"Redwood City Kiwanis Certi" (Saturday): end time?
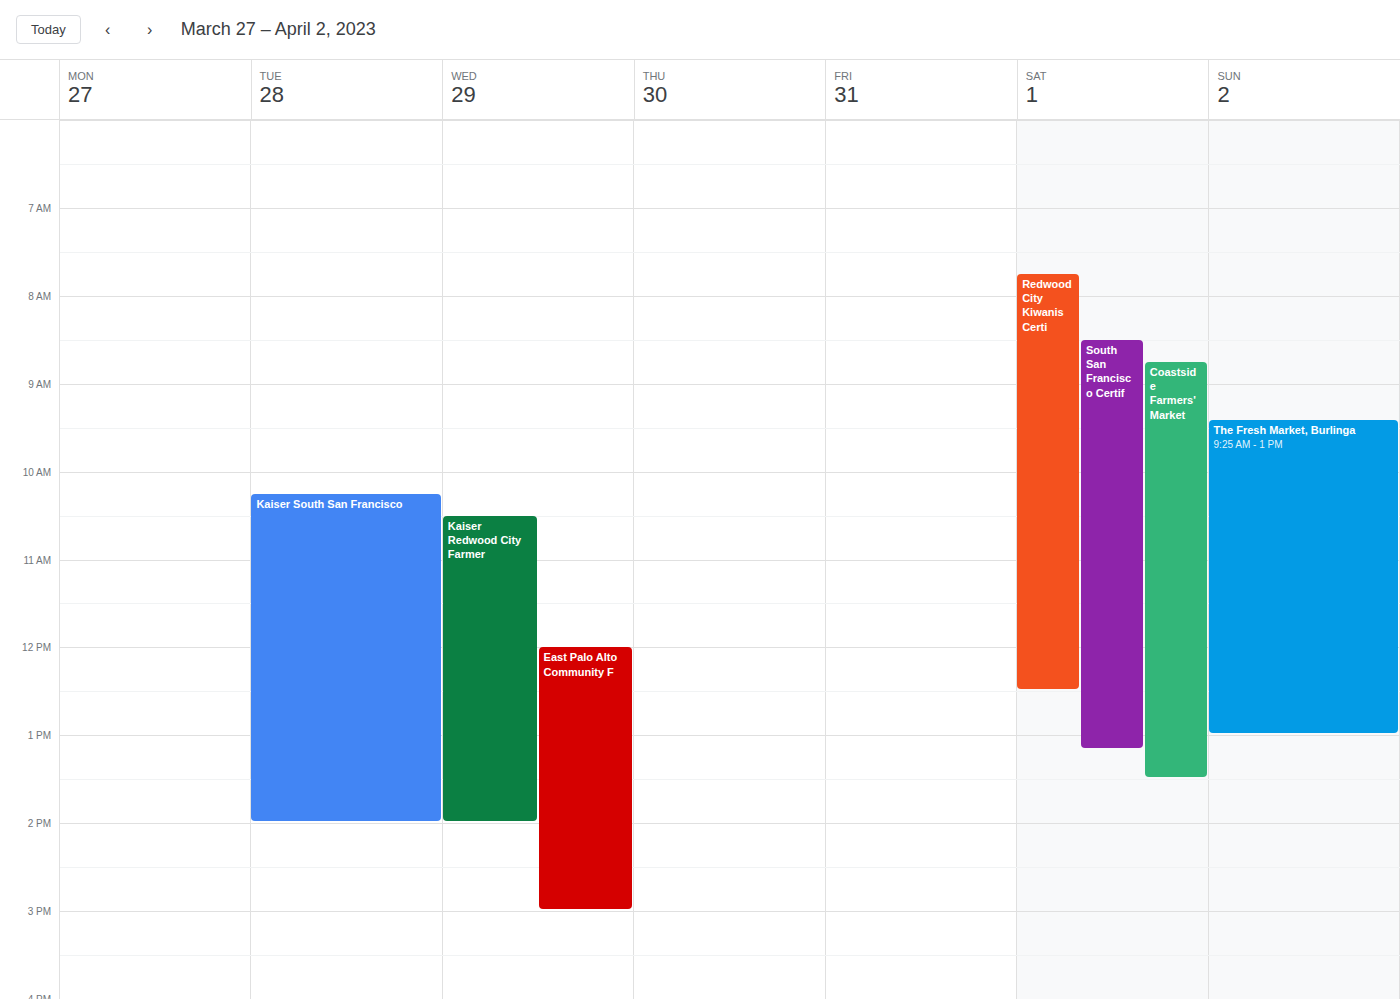
12:30 PM